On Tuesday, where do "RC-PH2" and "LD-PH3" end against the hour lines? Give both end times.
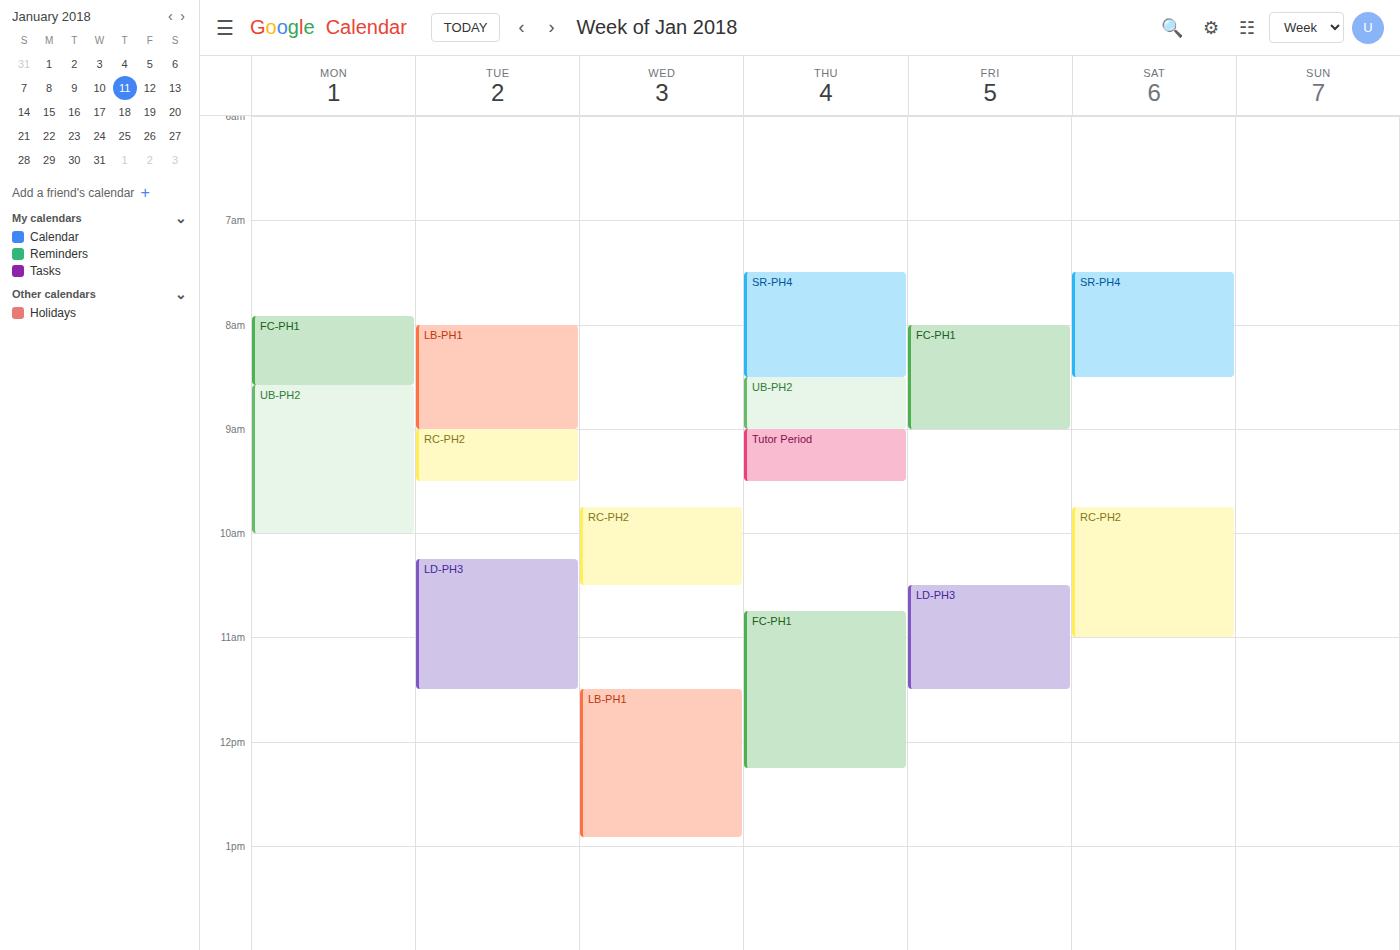
"RC-PH2": 9:30 AM, halfway between the 9 AM and 10 AM lines. "LD-PH3": 11:30 AM, halfway between the 11 AM and 12 PM lines.